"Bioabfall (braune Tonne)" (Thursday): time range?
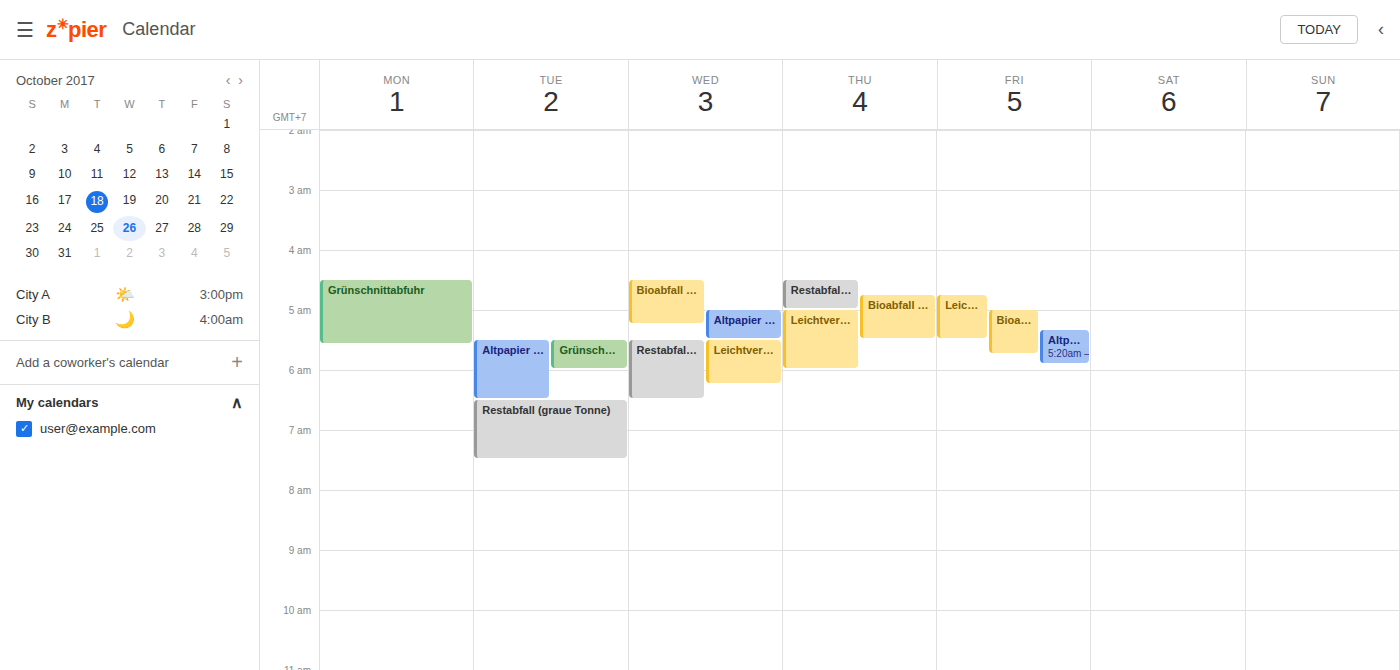
4:45 AM to 5:30 AM